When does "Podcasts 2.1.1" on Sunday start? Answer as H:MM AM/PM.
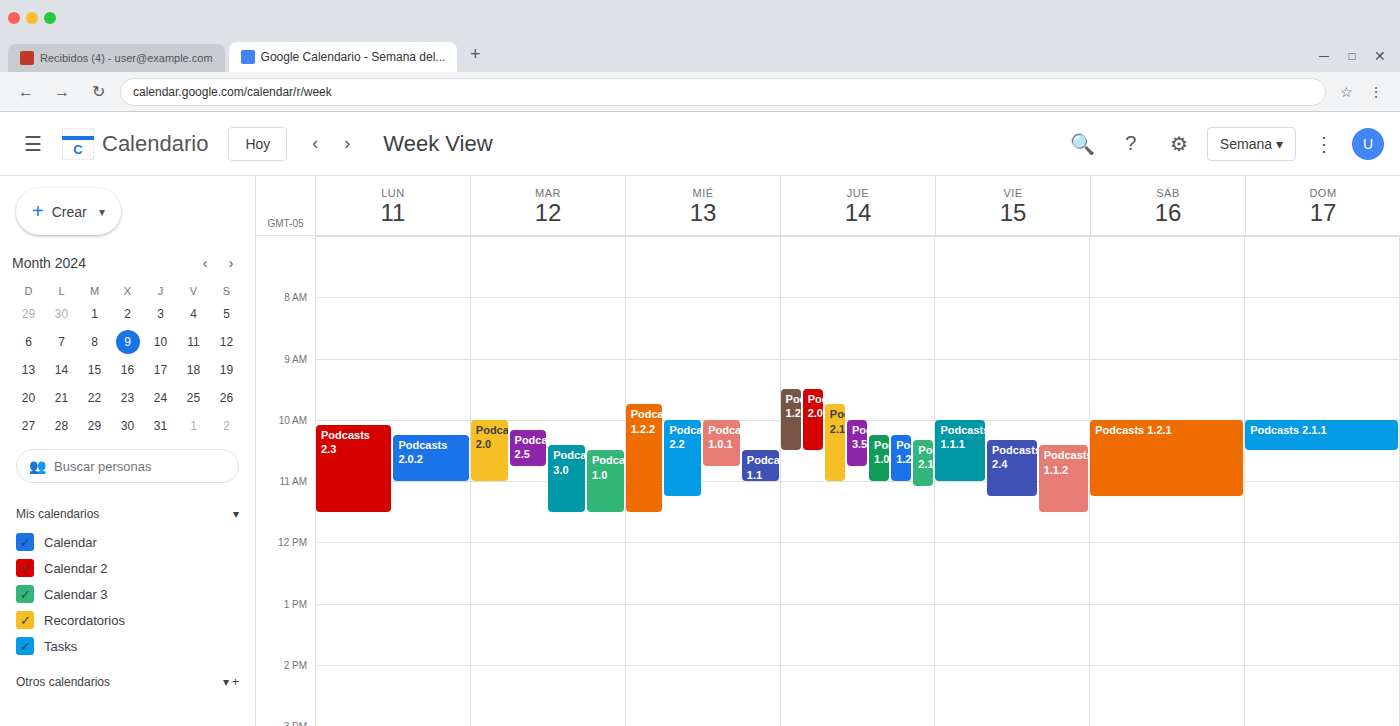
10:00 AM